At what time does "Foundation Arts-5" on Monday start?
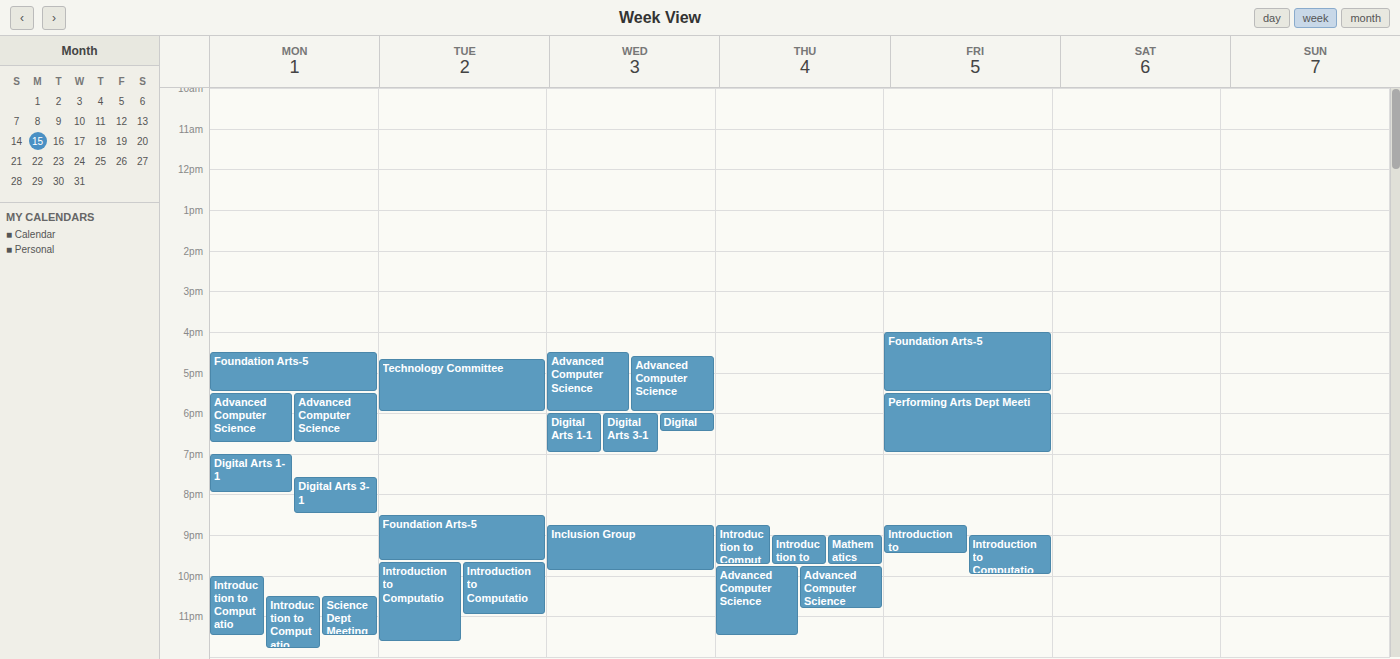
4:30 PM